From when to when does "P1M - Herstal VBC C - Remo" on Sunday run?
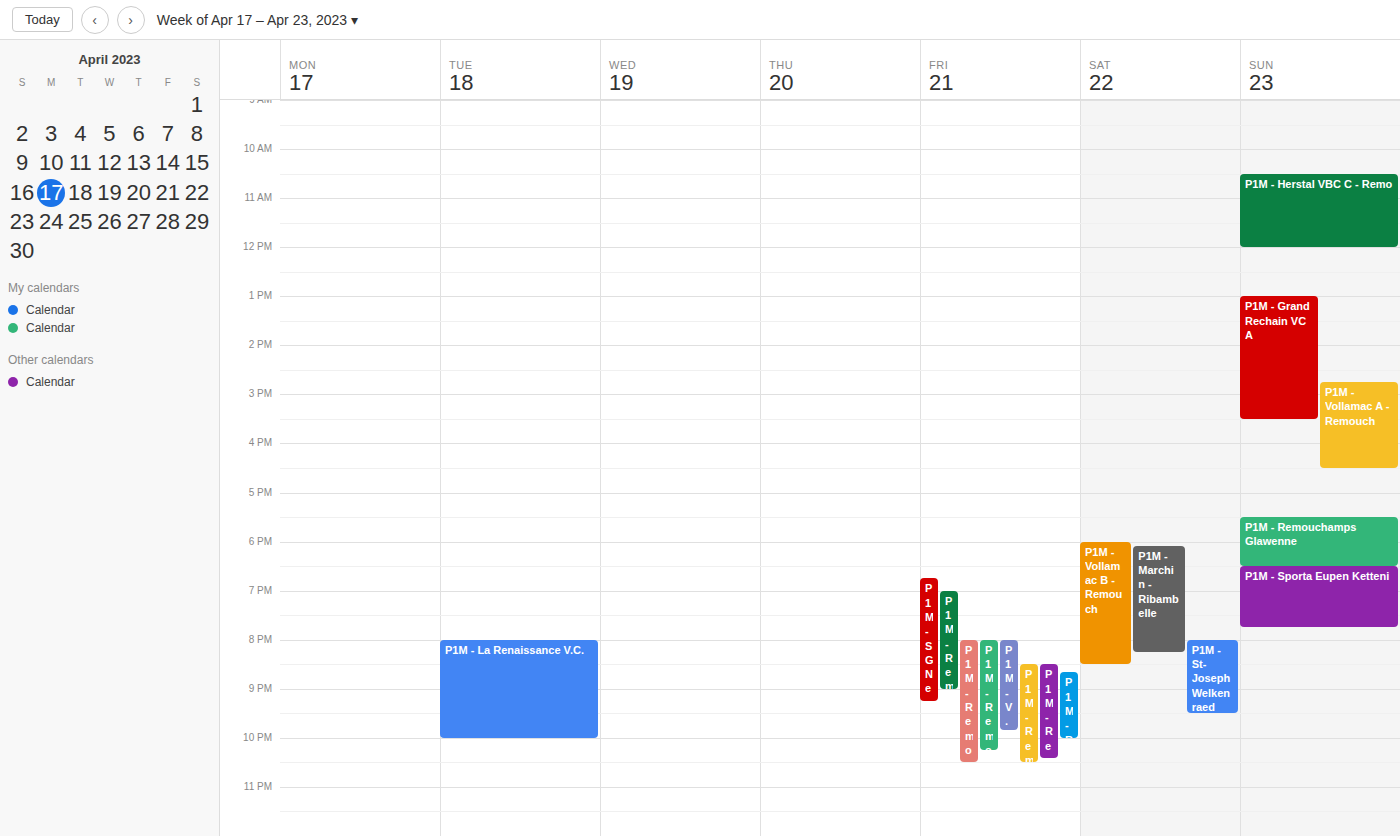
10:30 AM to 12:00 PM